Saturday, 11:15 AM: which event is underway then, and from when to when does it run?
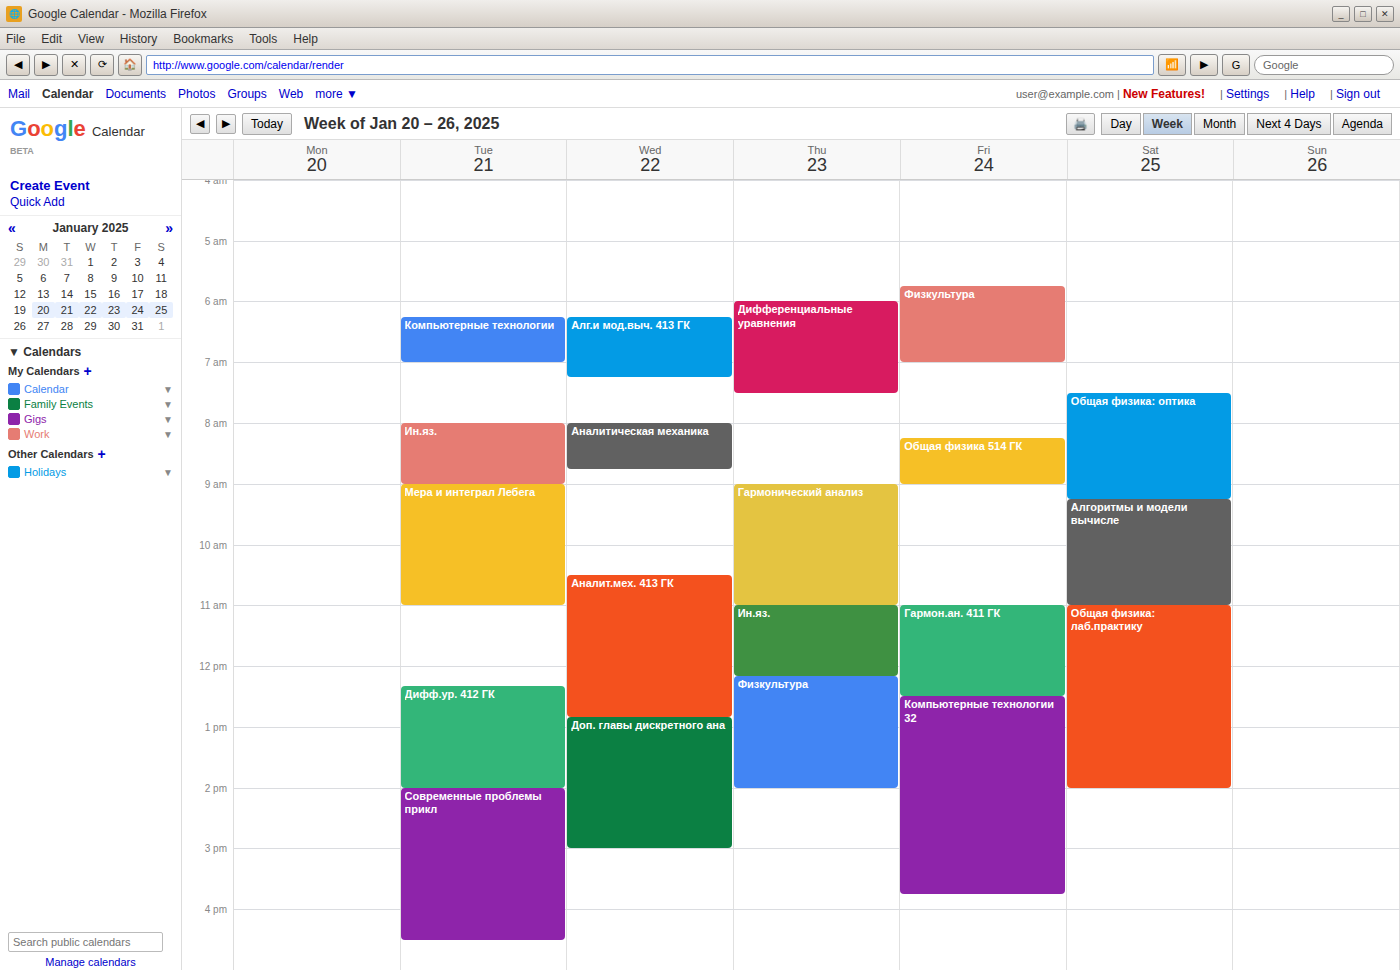
"Общая физика: лаб.практику", 11:00 AM to 2:00 PM